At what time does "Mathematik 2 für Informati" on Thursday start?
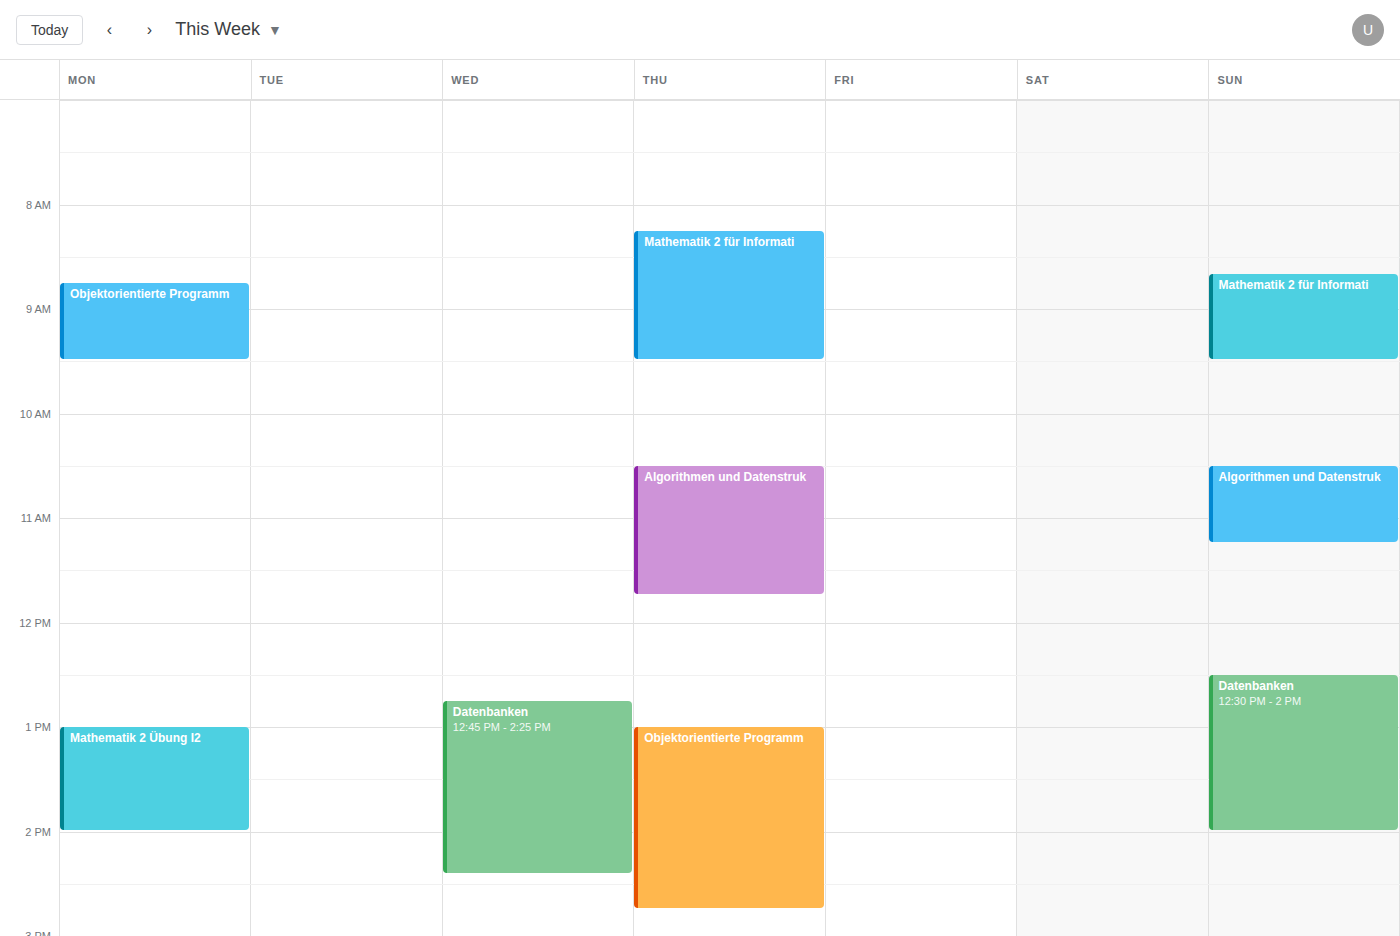
8:15 AM